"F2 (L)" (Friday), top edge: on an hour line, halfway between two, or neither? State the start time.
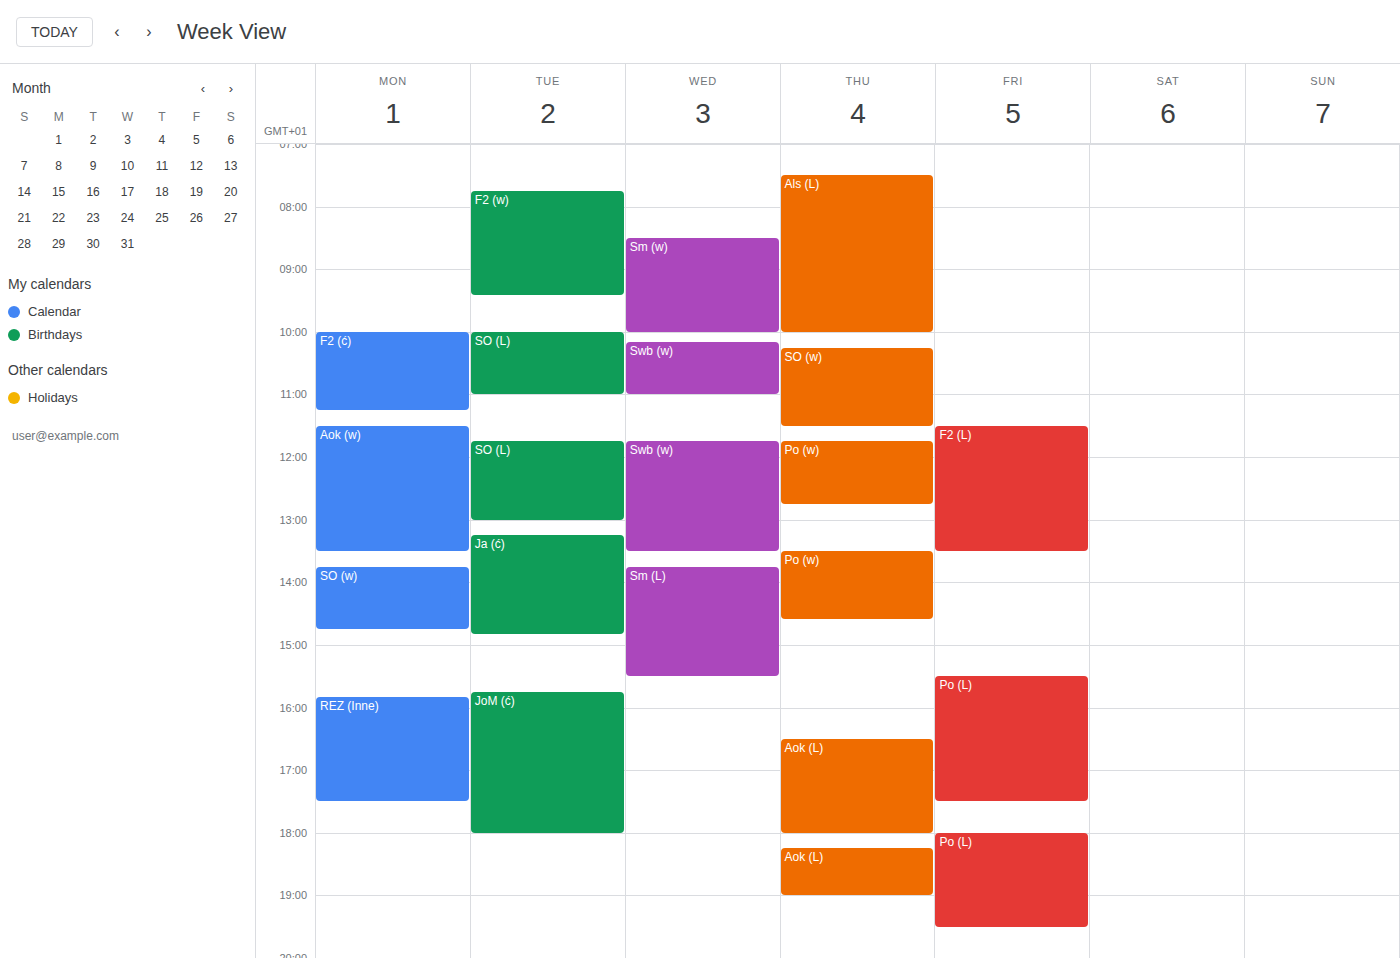
11:30 AM -- halfway between the 11 AM and 12 PM lines.